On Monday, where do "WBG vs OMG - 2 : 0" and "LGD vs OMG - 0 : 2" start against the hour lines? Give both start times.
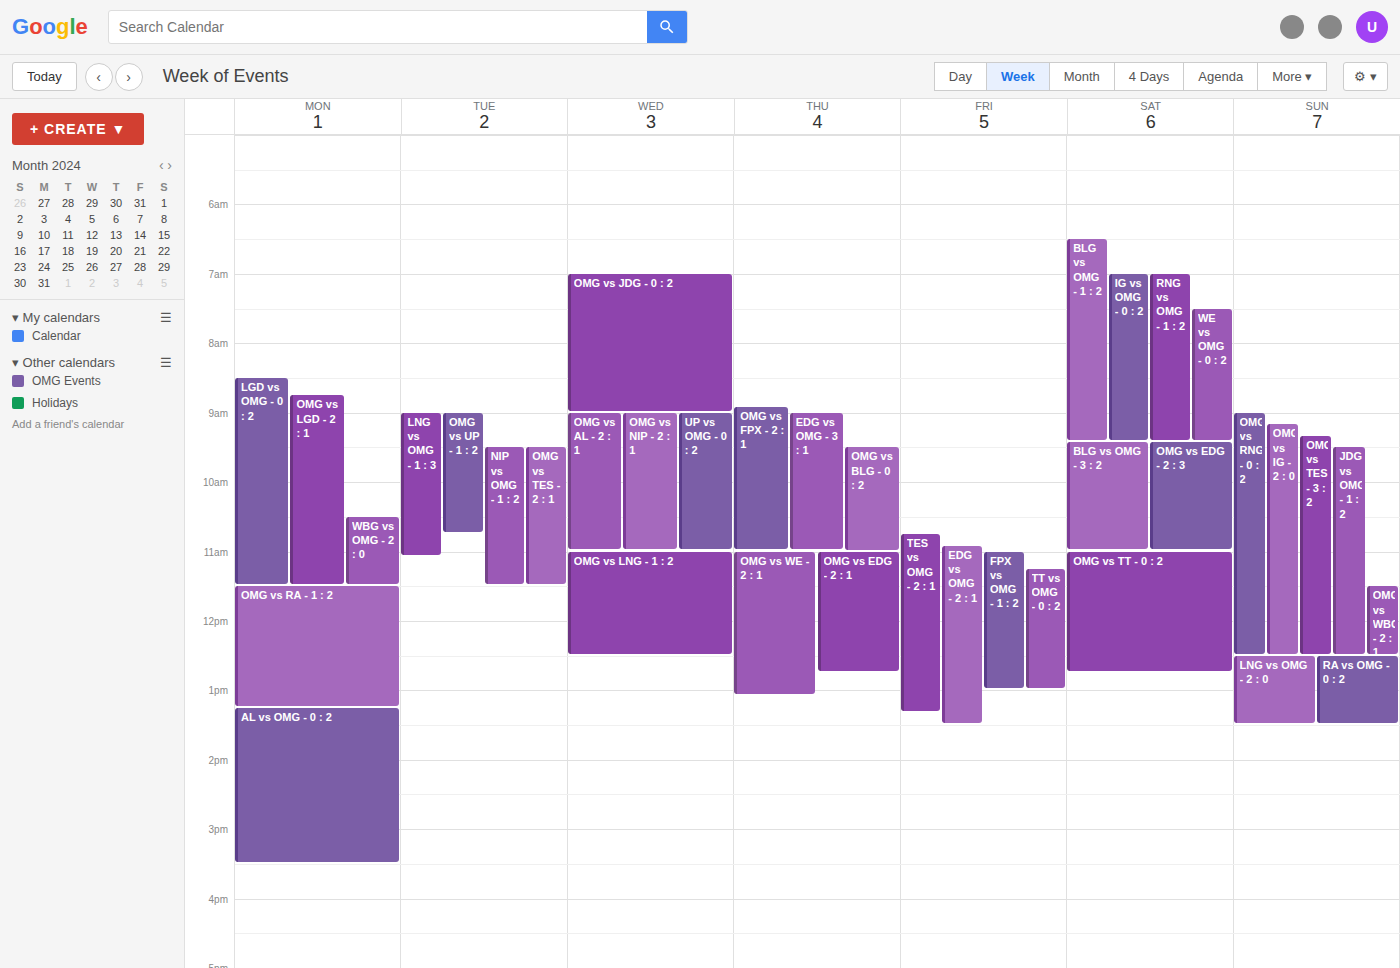
"WBG vs OMG - 2 : 0": 10:30 AM, halfway between the 10 AM and 11 AM lines. "LGD vs OMG - 0 : 2": 8:30 AM, halfway between the 8 AM and 9 AM lines.